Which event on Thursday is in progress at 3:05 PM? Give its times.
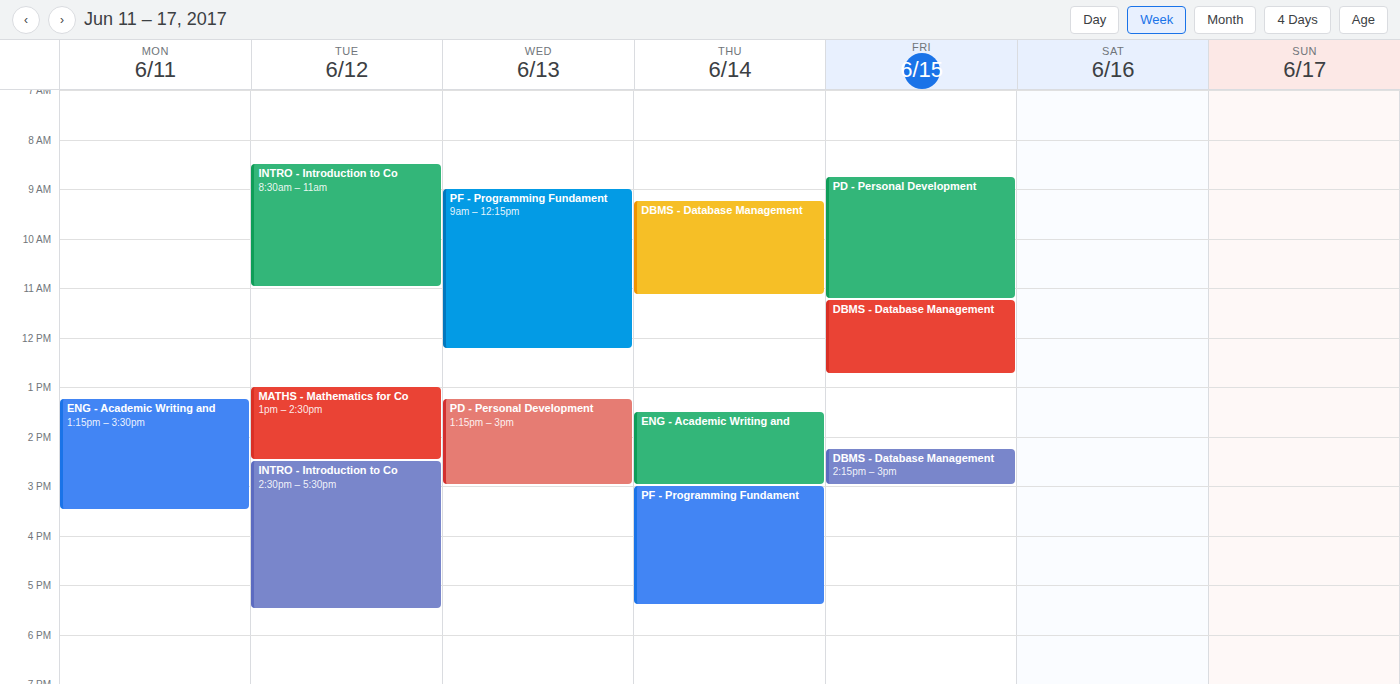
"PF - Programming Fundament", 3:00 PM to 5:25 PM